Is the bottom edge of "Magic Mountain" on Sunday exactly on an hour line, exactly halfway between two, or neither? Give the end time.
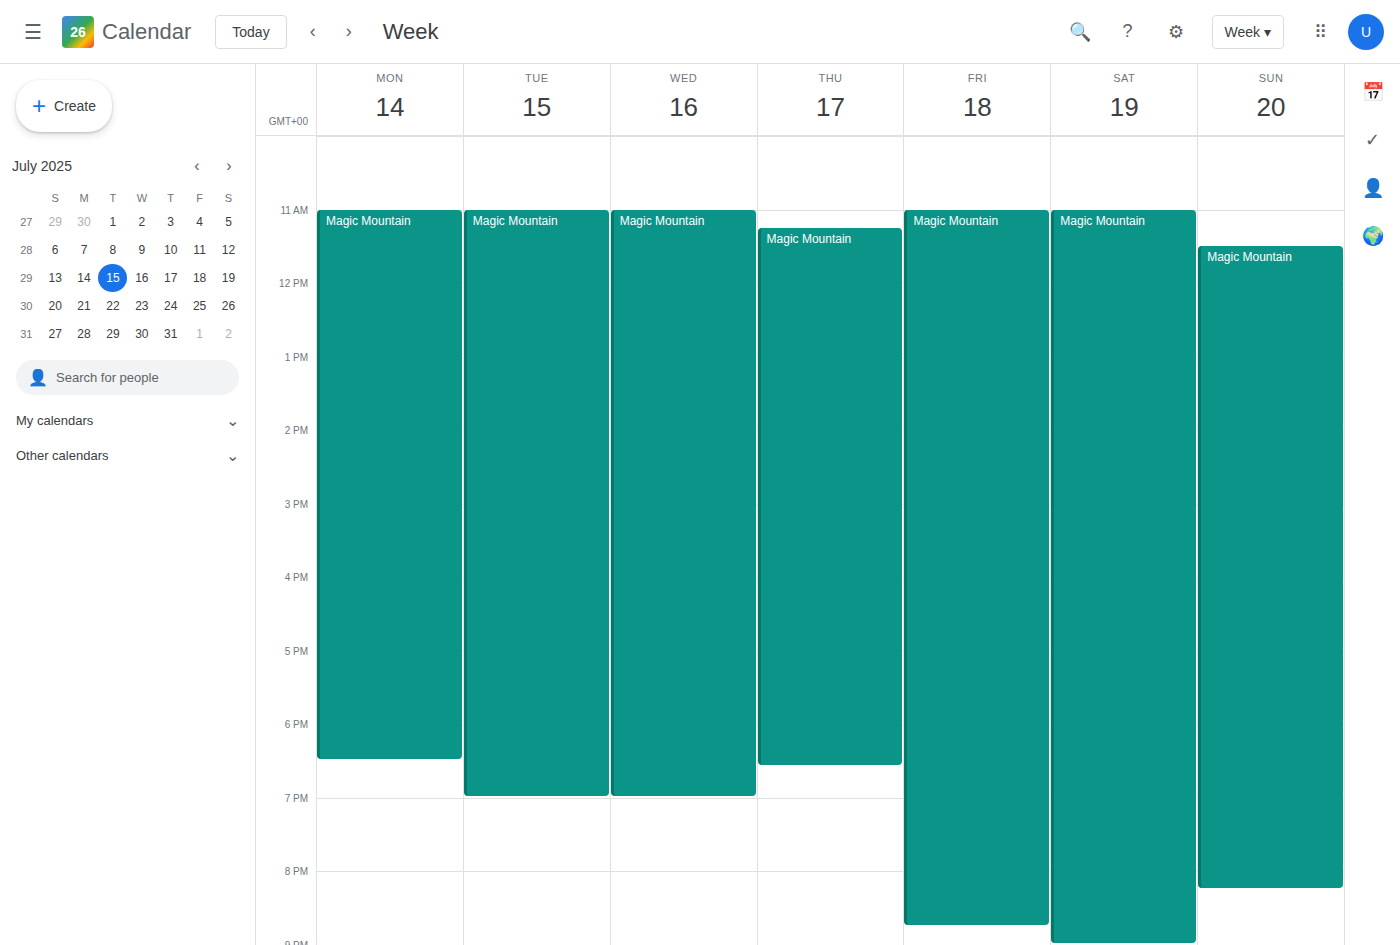
20:15 -- neither: a quarter of the way from the 20:00 line to the 21:00 line.